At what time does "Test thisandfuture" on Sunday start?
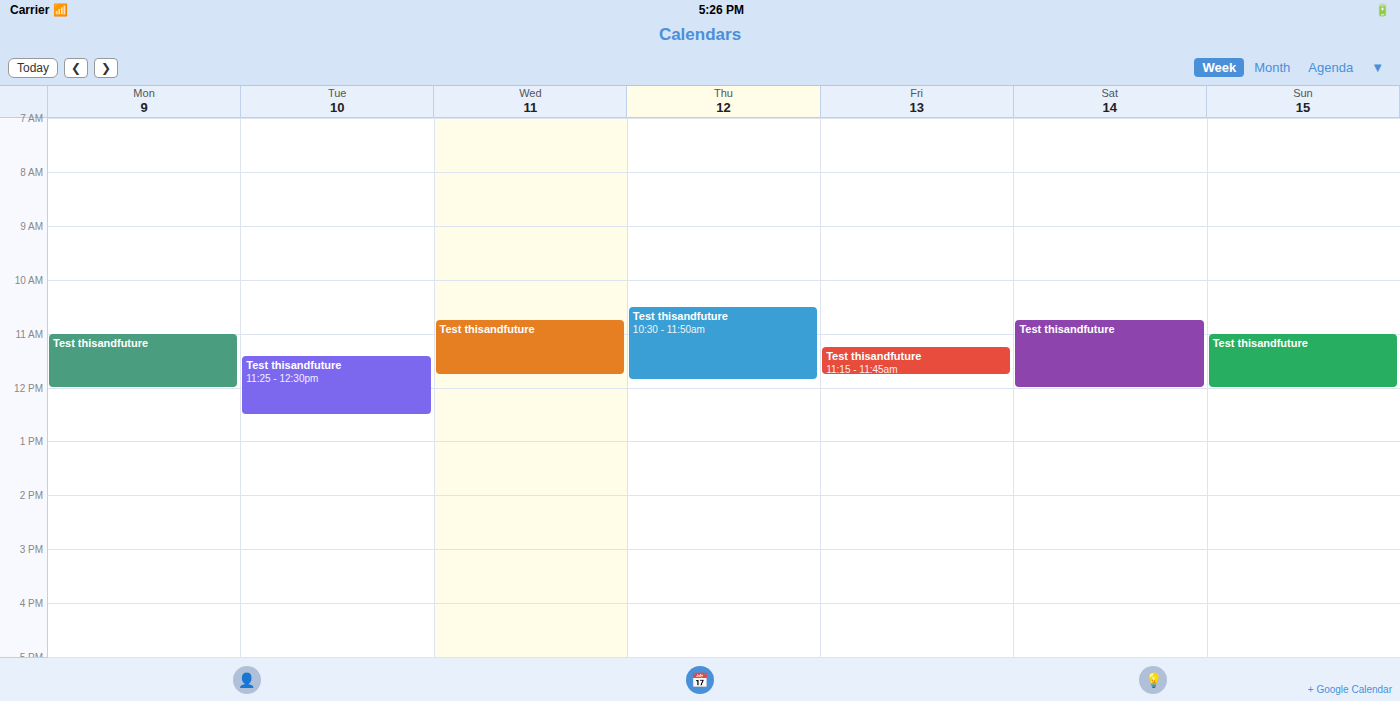
11:00